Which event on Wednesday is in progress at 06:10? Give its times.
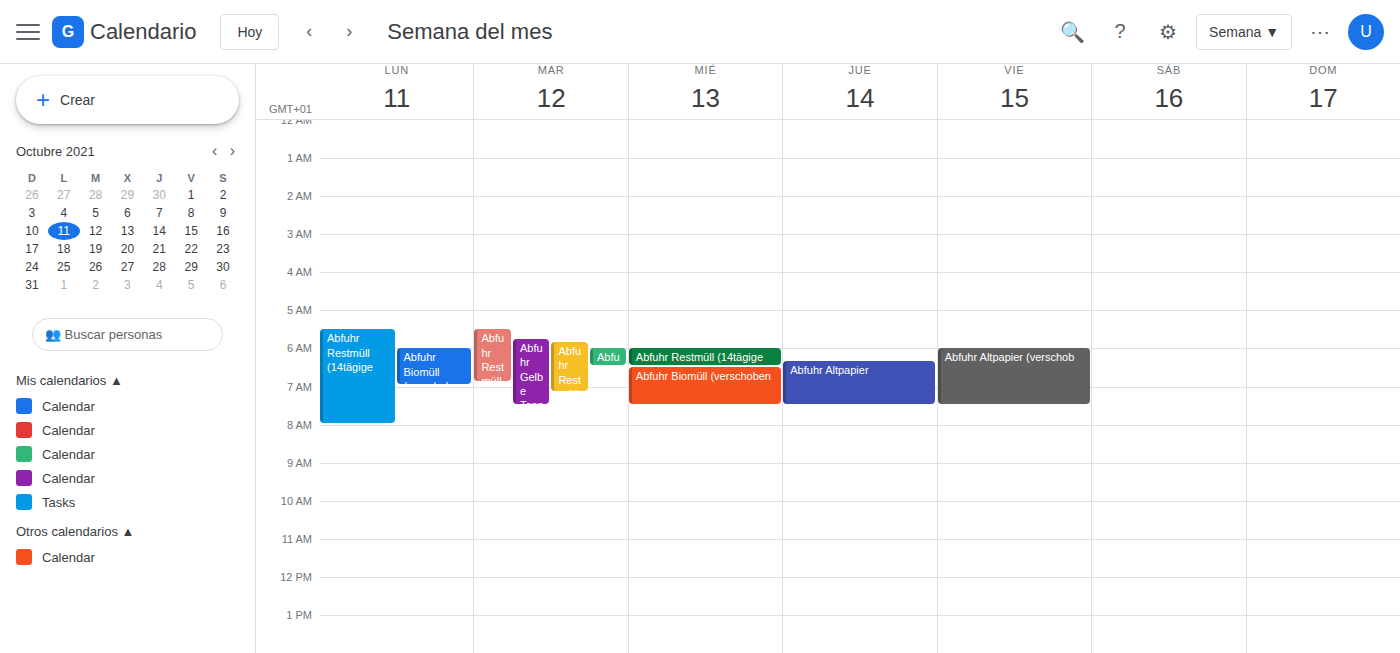
"Abfuhr Restmüll (14tägige", 06:00 to 06:30